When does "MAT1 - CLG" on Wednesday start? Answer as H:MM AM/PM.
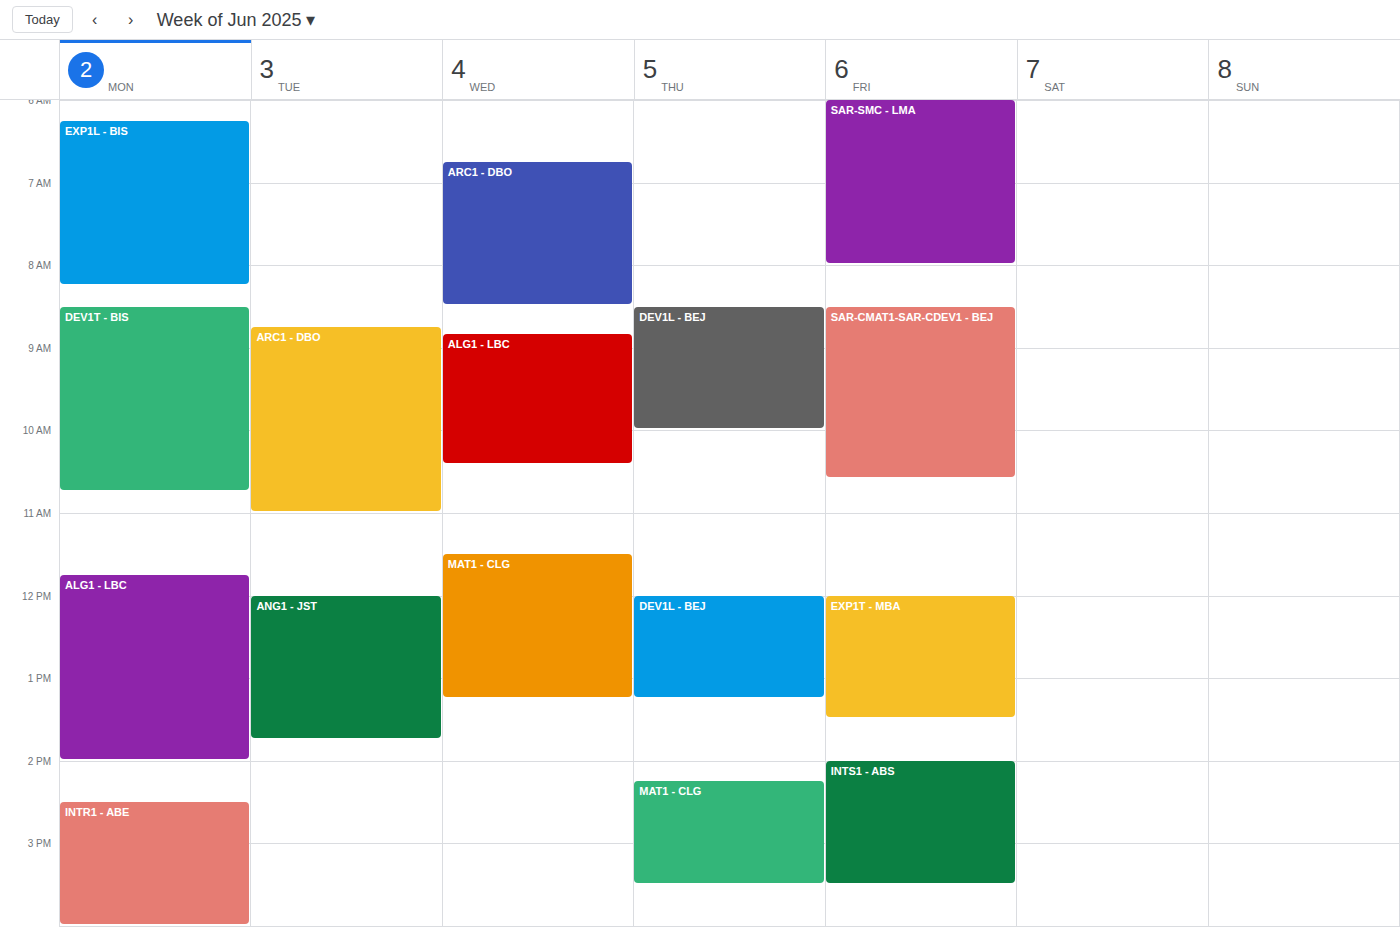
11:30 AM